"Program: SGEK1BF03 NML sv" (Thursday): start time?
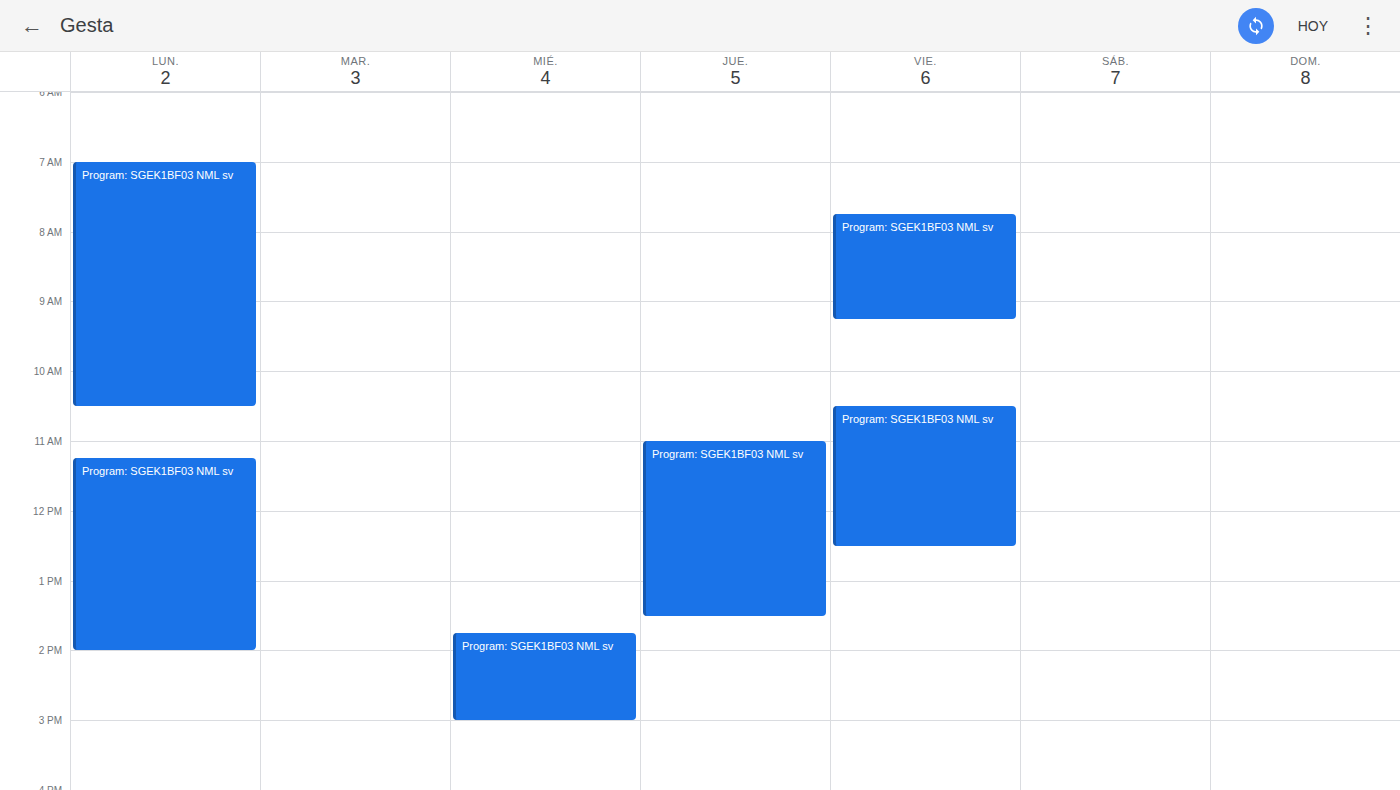
11:00 AM